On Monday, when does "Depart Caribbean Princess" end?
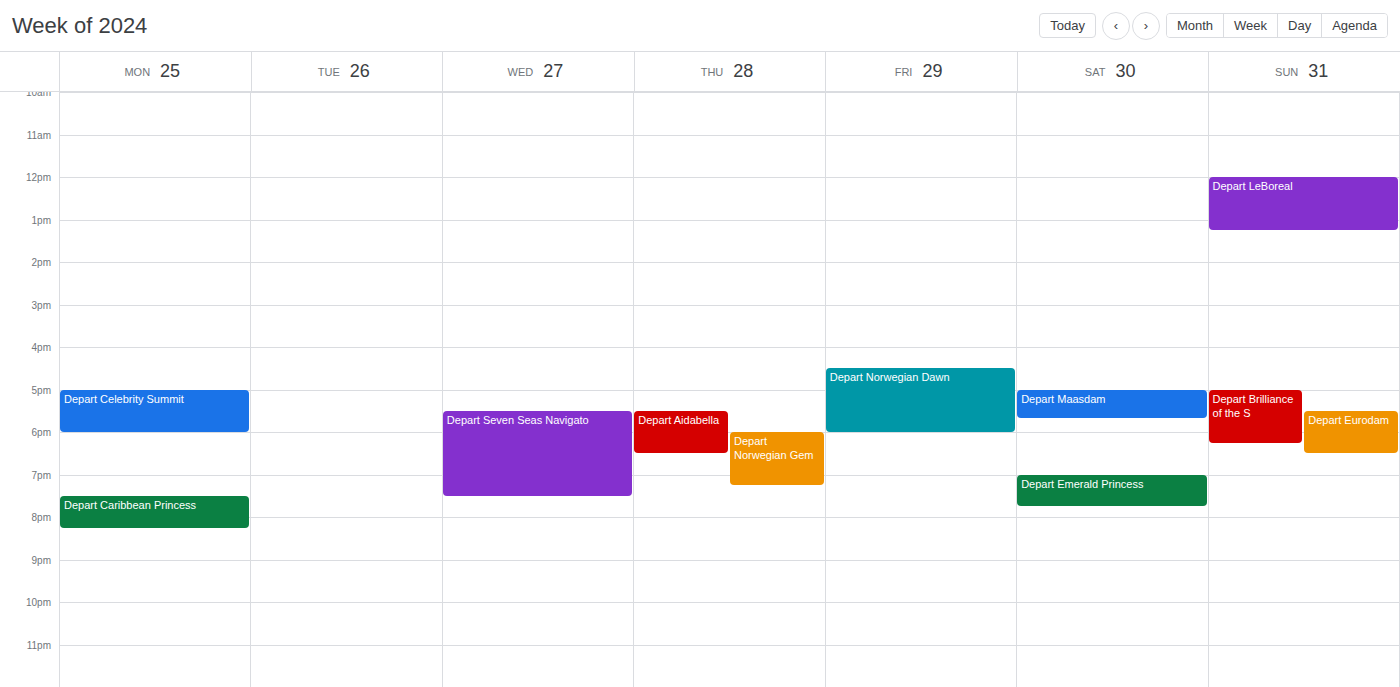
8:15 PM